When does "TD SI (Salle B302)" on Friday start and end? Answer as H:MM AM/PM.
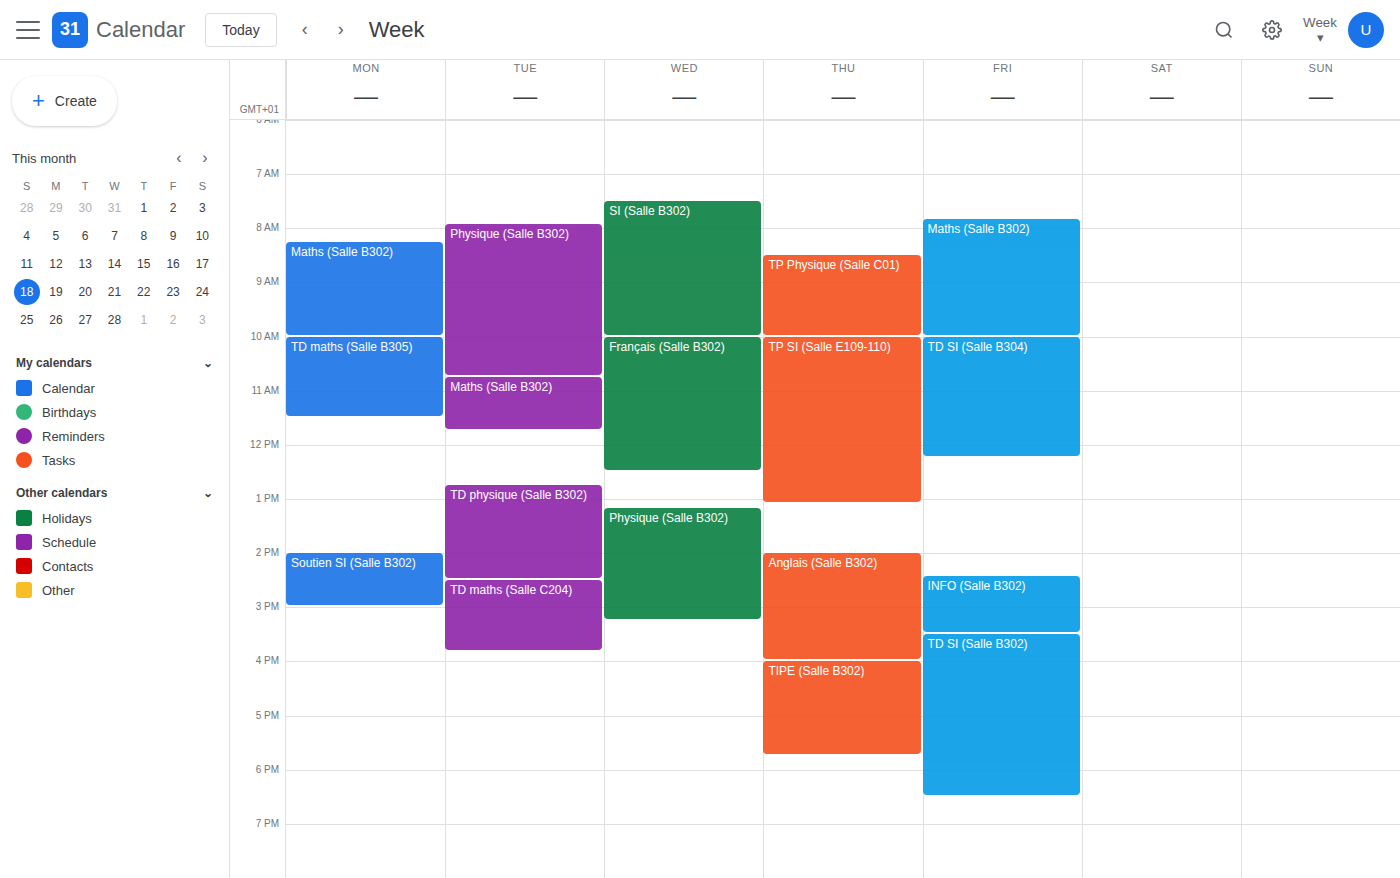
3:30 PM to 6:30 PM